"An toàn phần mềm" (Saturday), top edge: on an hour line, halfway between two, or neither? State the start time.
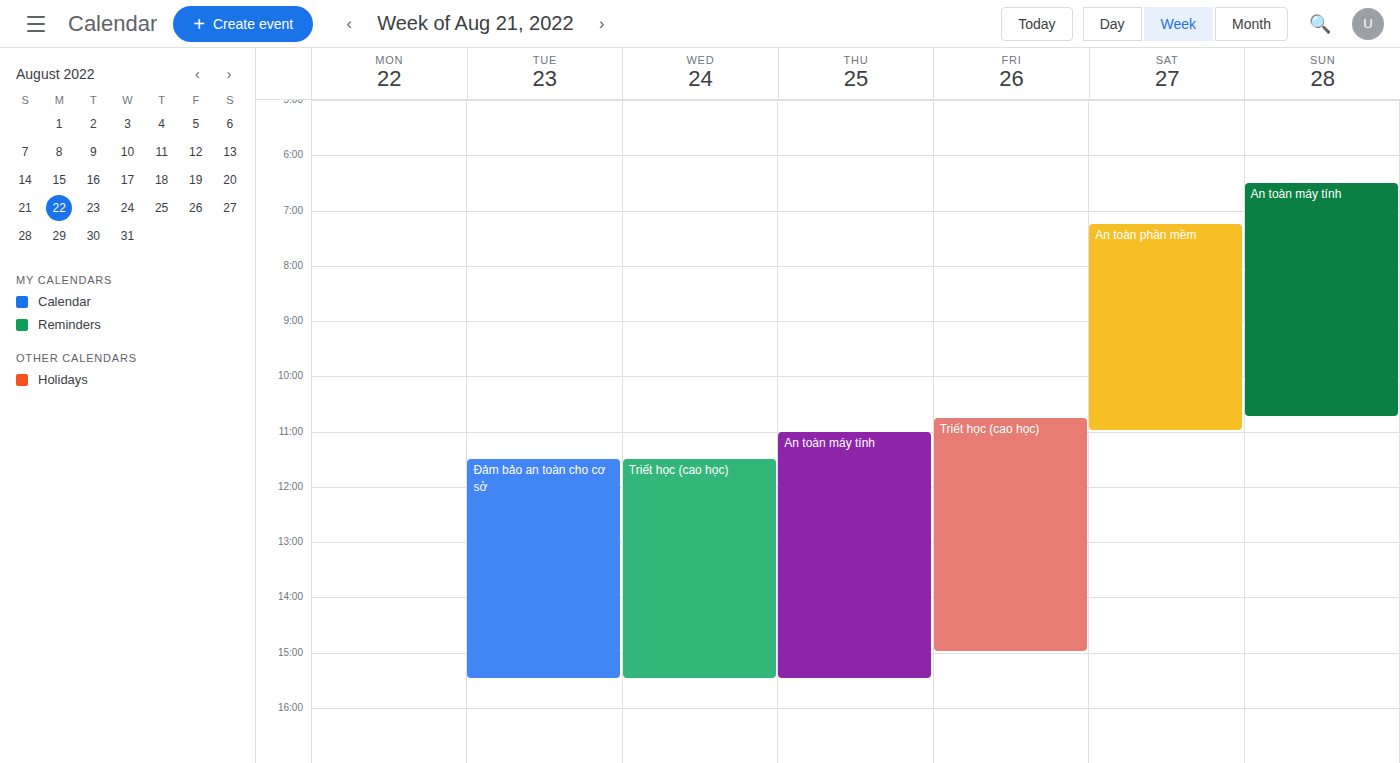
7:15 AM -- neither: a quarter of the way from the 7 AM line to the 8 AM line.